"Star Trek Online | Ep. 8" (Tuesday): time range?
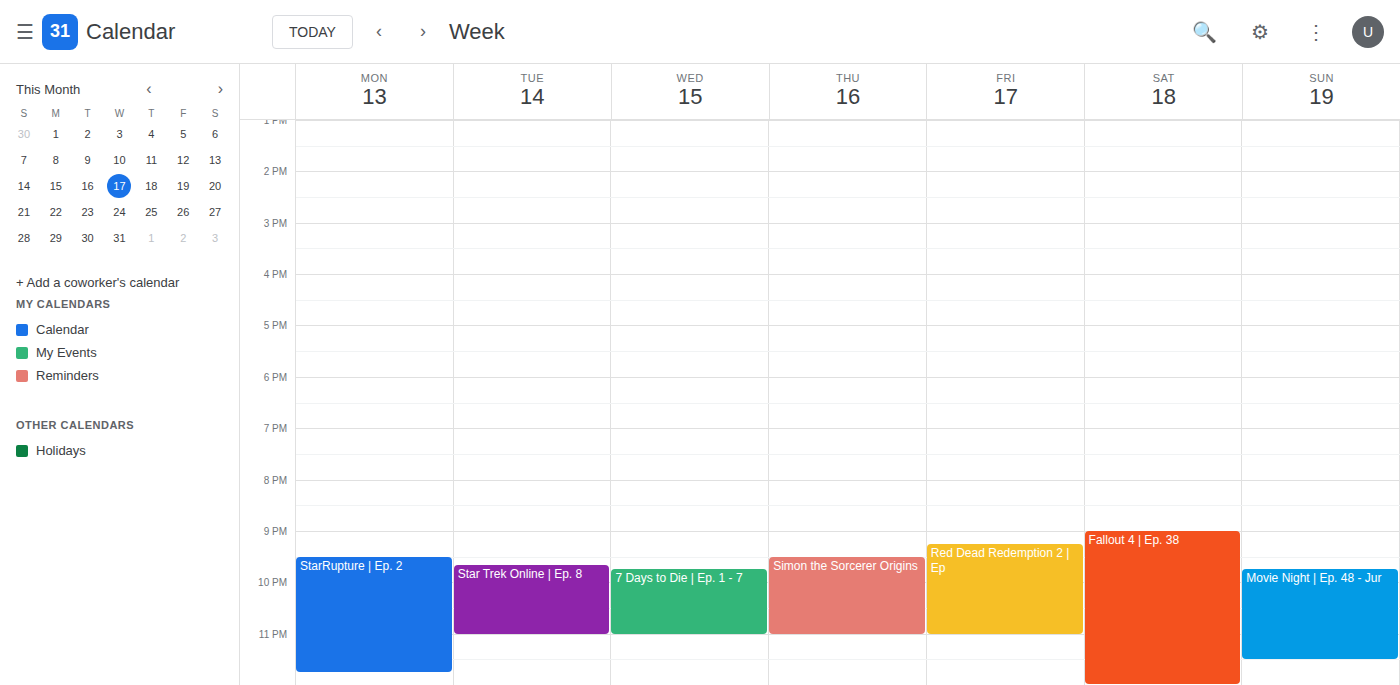
9:40 PM to 11:00 PM